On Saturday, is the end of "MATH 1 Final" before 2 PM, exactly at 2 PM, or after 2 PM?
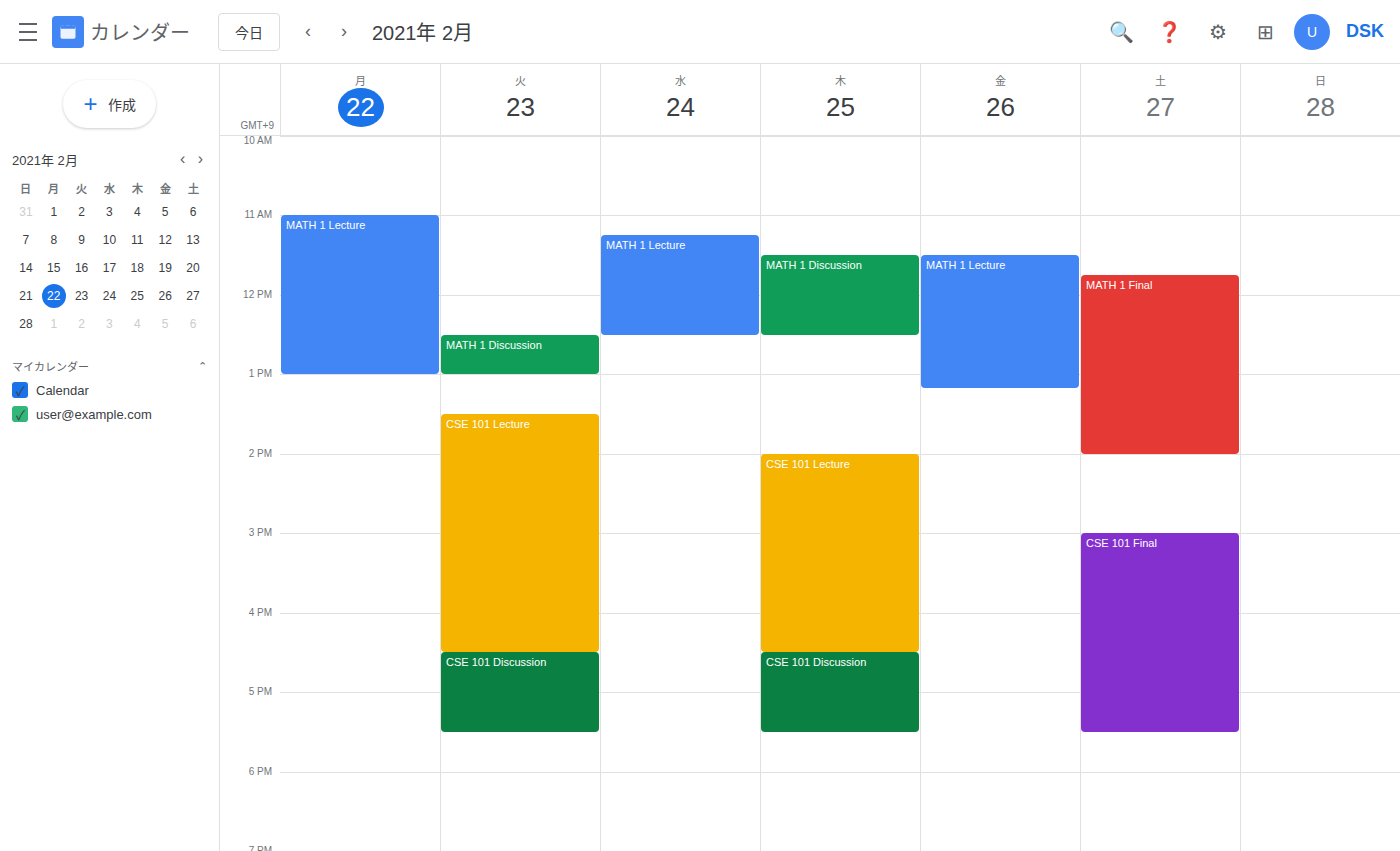
2:00 PM -- exactly at 2 PM, on the 2 PM line.